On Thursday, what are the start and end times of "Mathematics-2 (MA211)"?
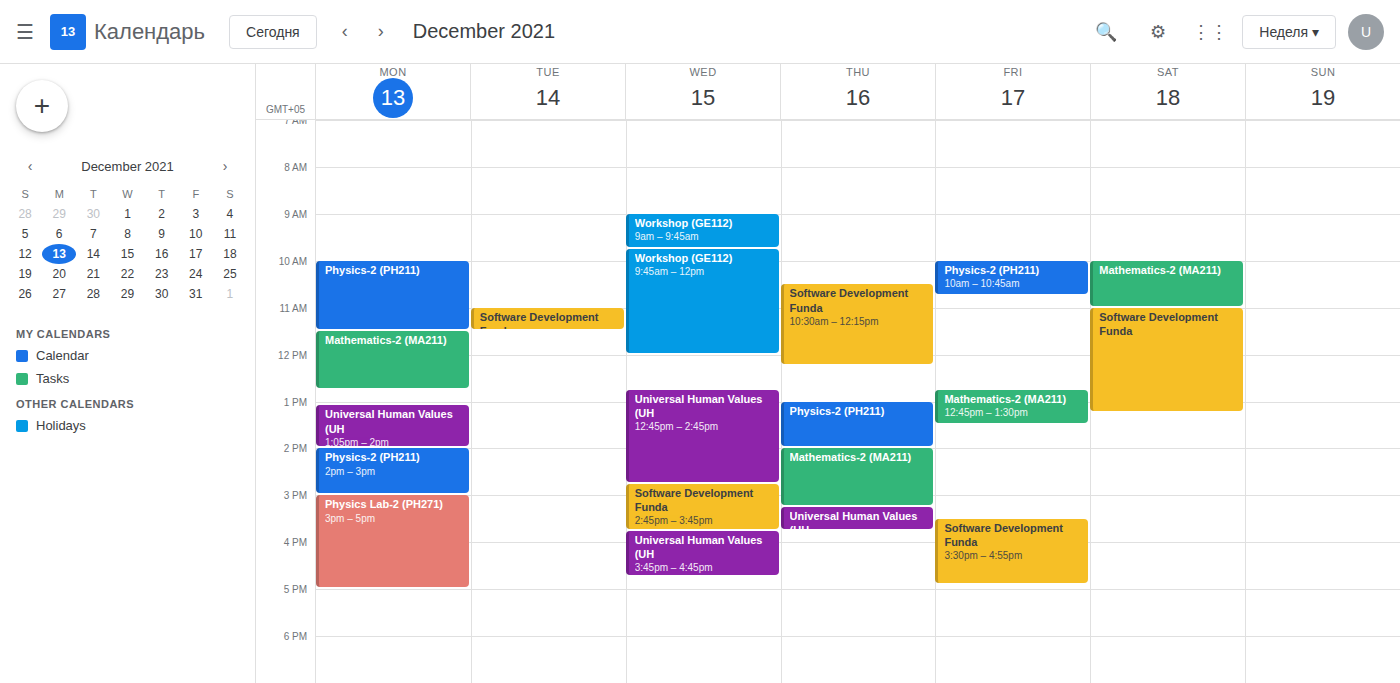
2:00 PM to 3:15 PM